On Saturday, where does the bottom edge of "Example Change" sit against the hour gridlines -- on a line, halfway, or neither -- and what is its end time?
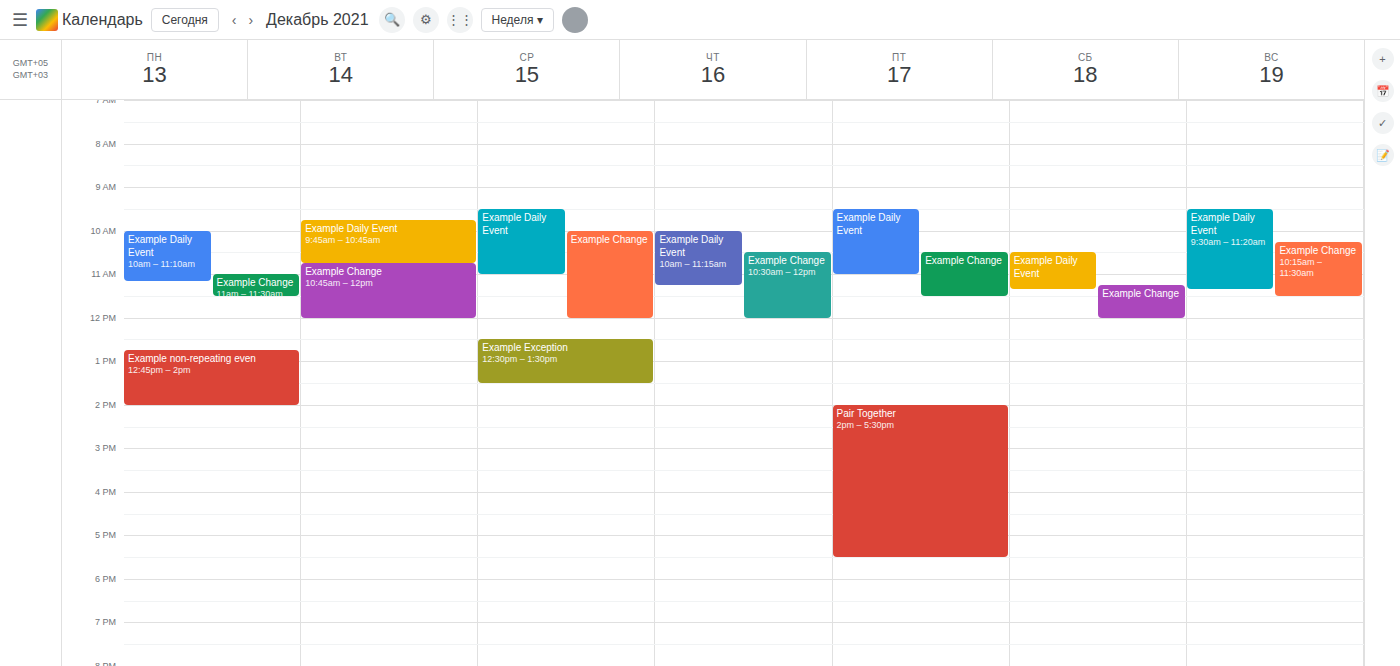
12:00 PM -- exactly on the 12 PM line.